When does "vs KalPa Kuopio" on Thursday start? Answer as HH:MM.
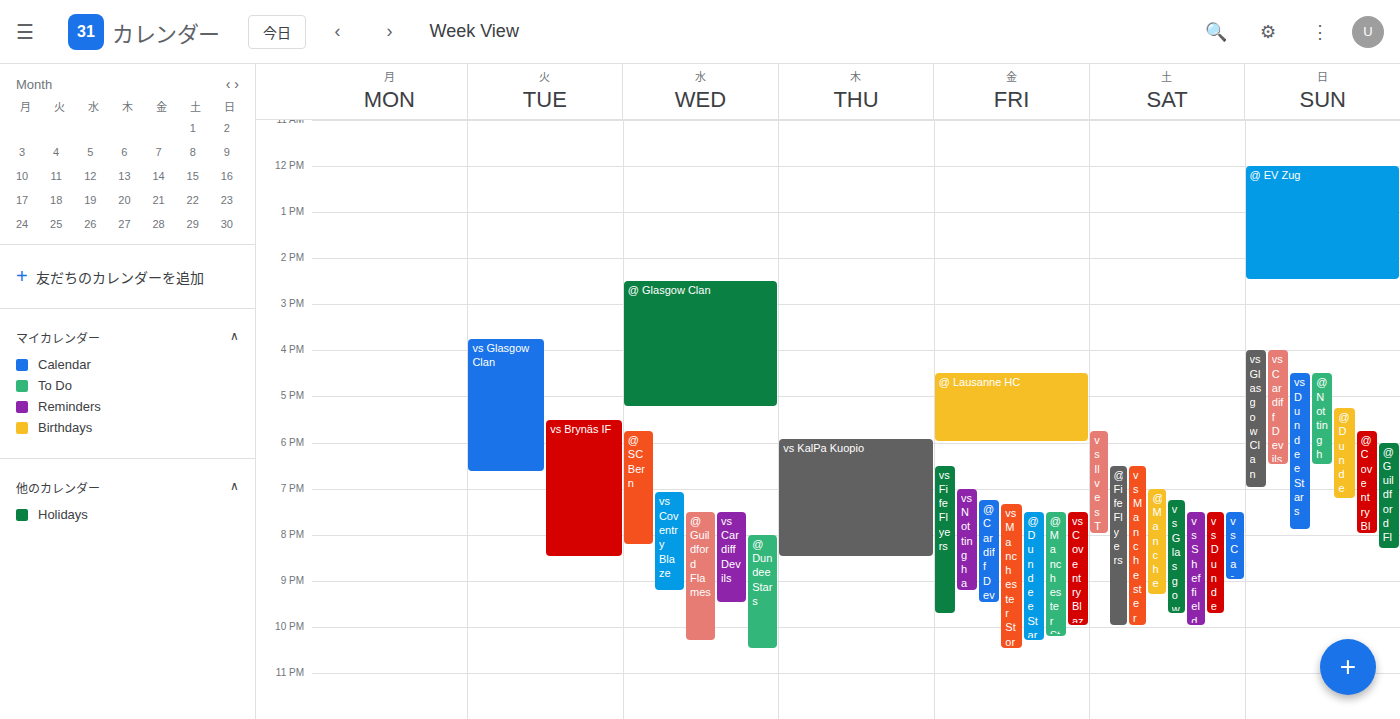
17:55